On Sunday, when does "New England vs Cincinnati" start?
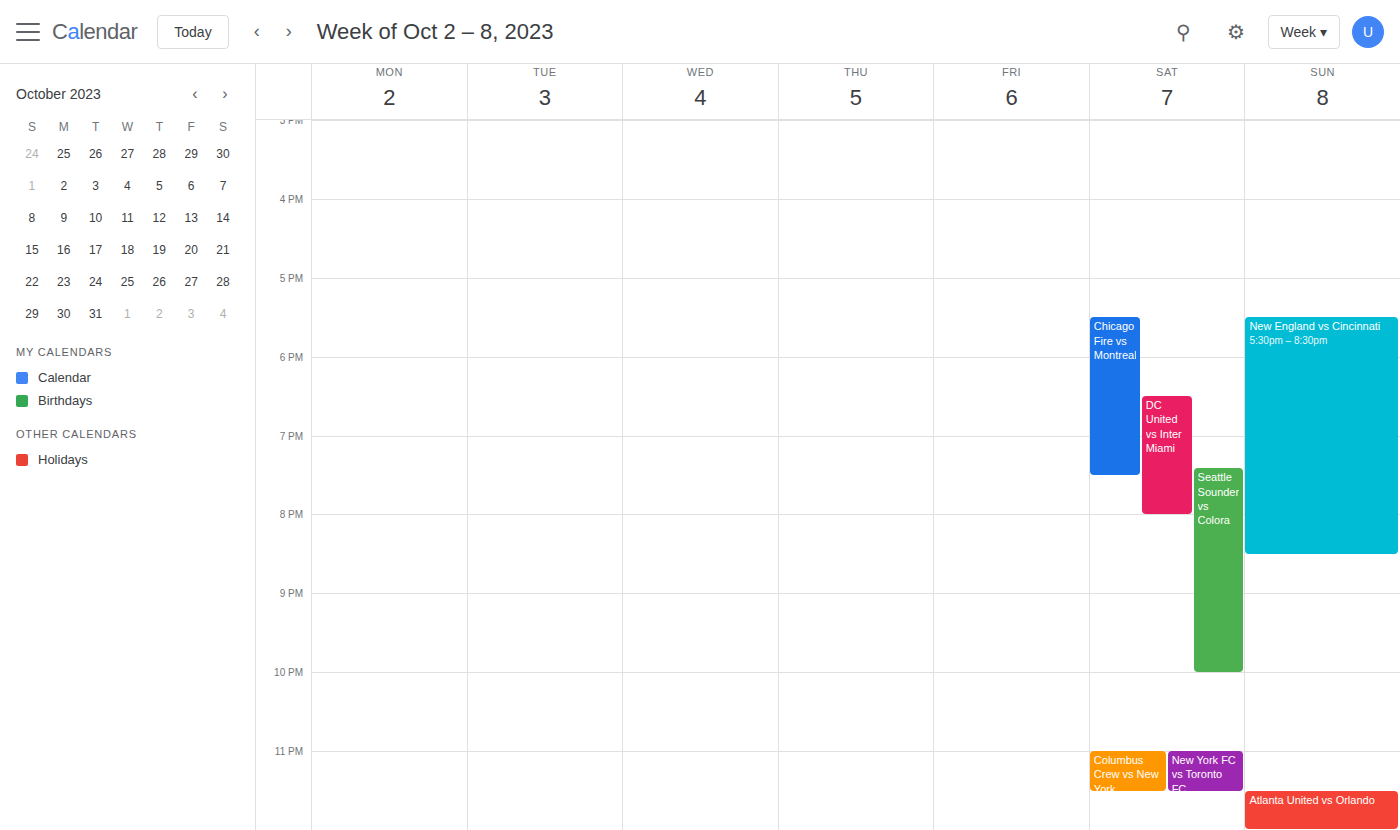
5:30 PM